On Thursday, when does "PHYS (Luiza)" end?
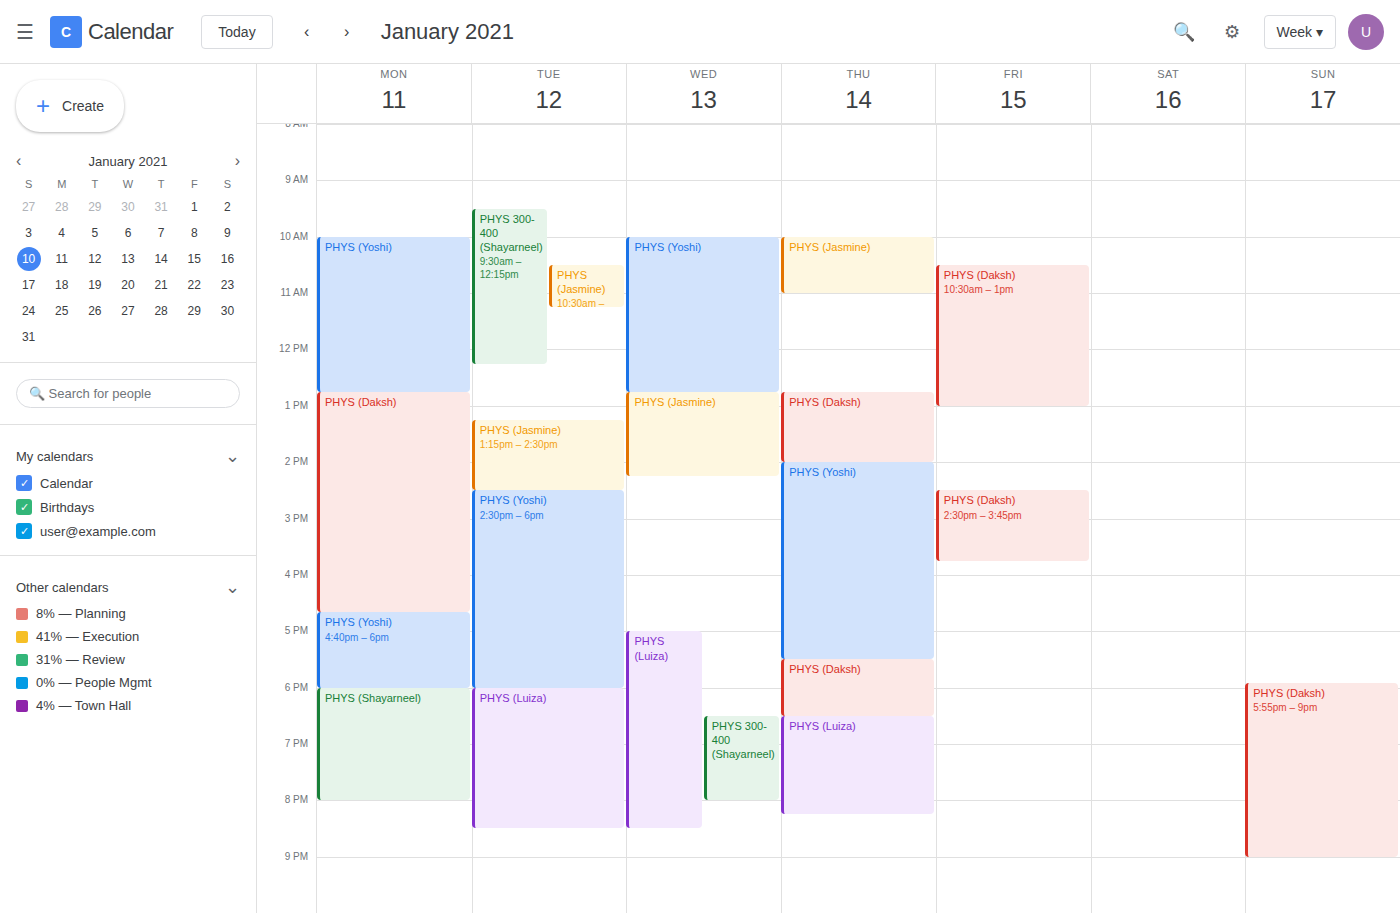
8:15 PM